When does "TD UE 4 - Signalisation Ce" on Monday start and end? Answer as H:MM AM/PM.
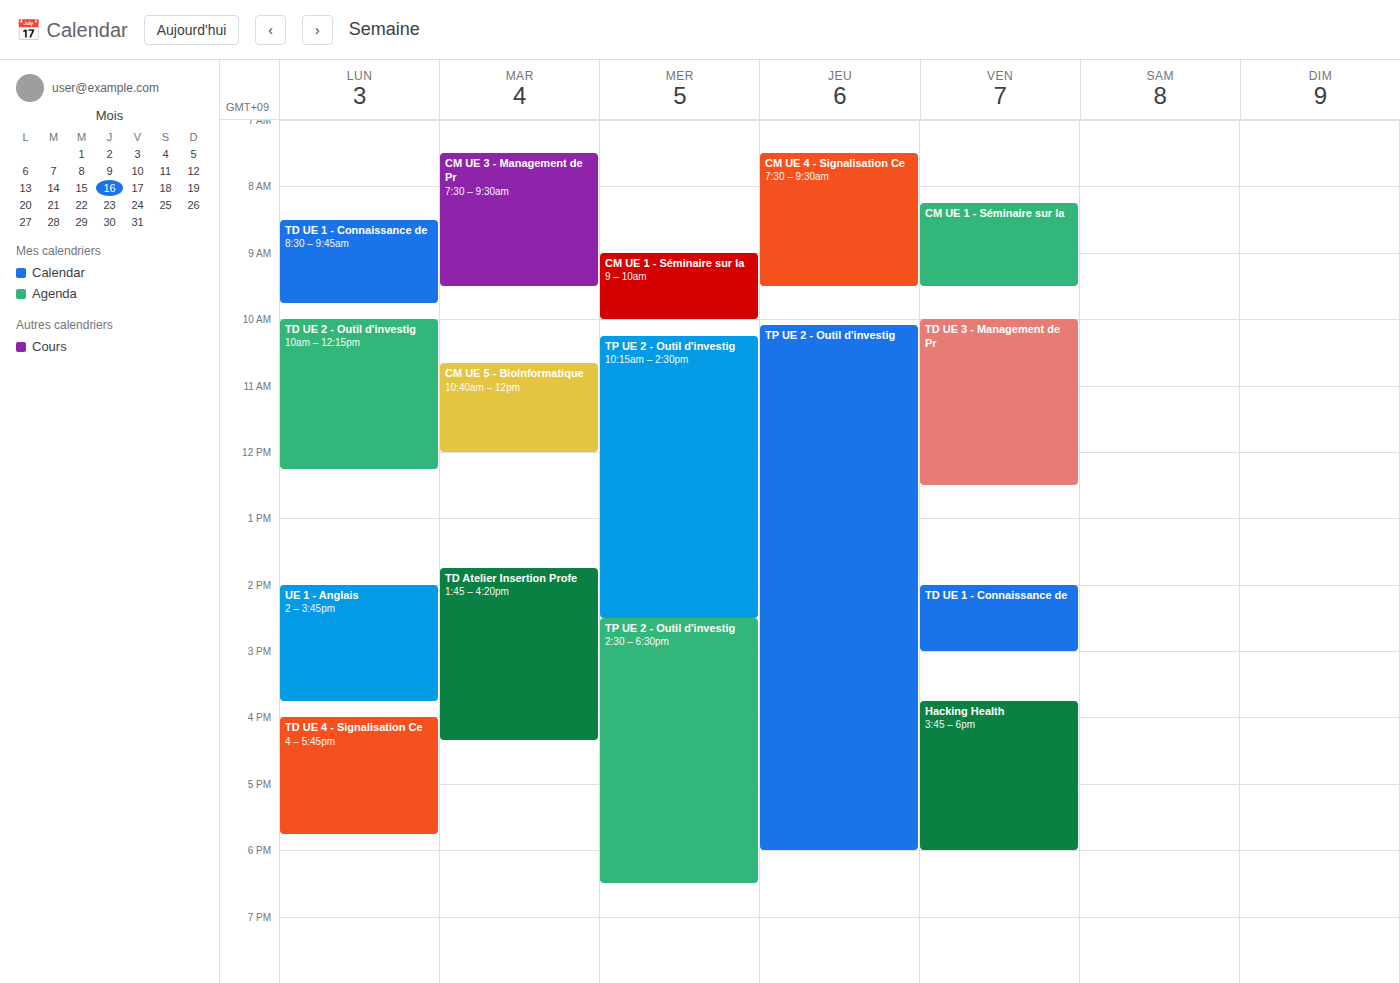
4:00 PM to 5:45 PM